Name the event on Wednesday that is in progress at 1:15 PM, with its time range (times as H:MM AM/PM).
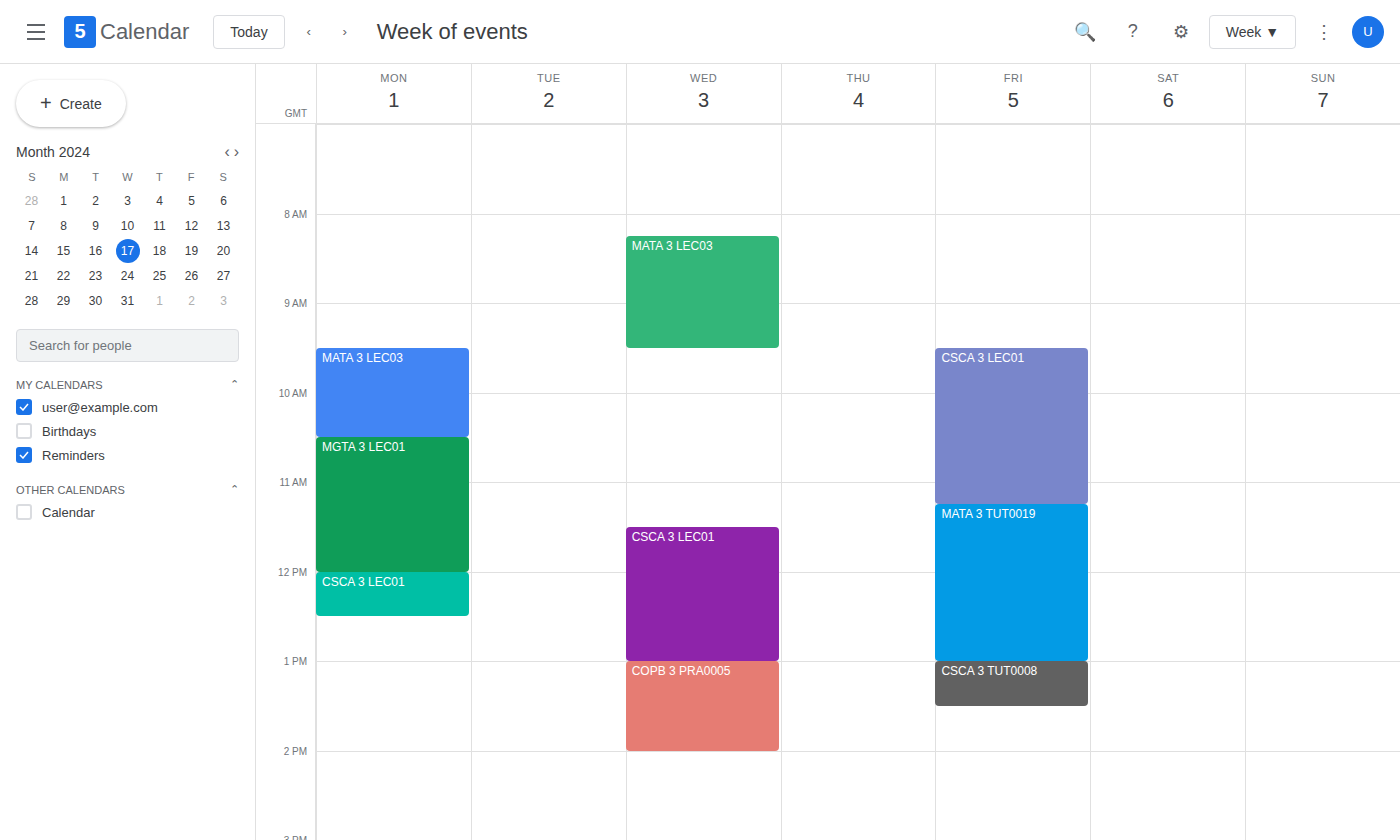
"COPB 3 PRA0005", 1:00 PM to 2:00 PM